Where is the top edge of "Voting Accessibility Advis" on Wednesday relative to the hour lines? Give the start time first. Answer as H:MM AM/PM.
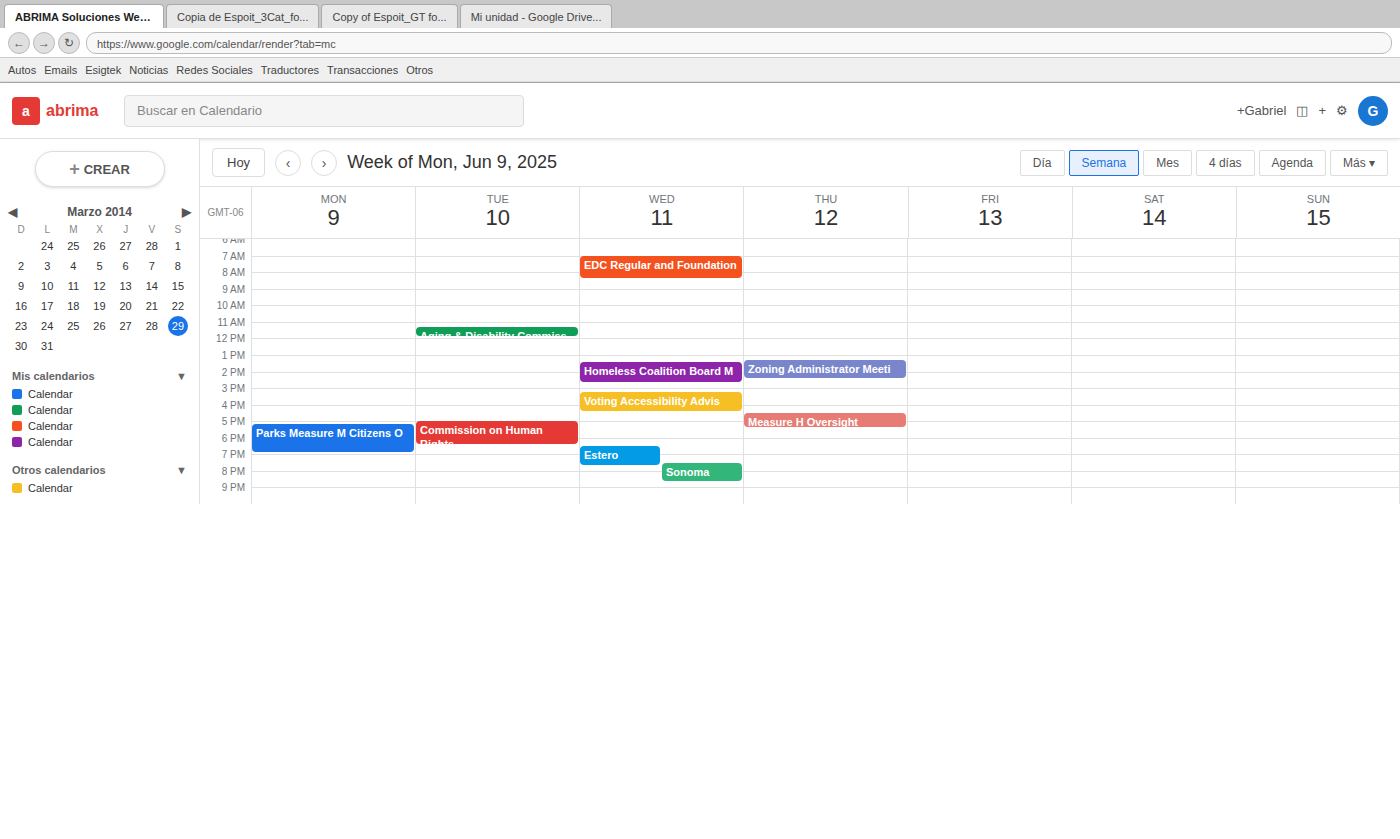
3:15 PM -- neither: a quarter of the way from the 3 PM line to the 4 PM line.